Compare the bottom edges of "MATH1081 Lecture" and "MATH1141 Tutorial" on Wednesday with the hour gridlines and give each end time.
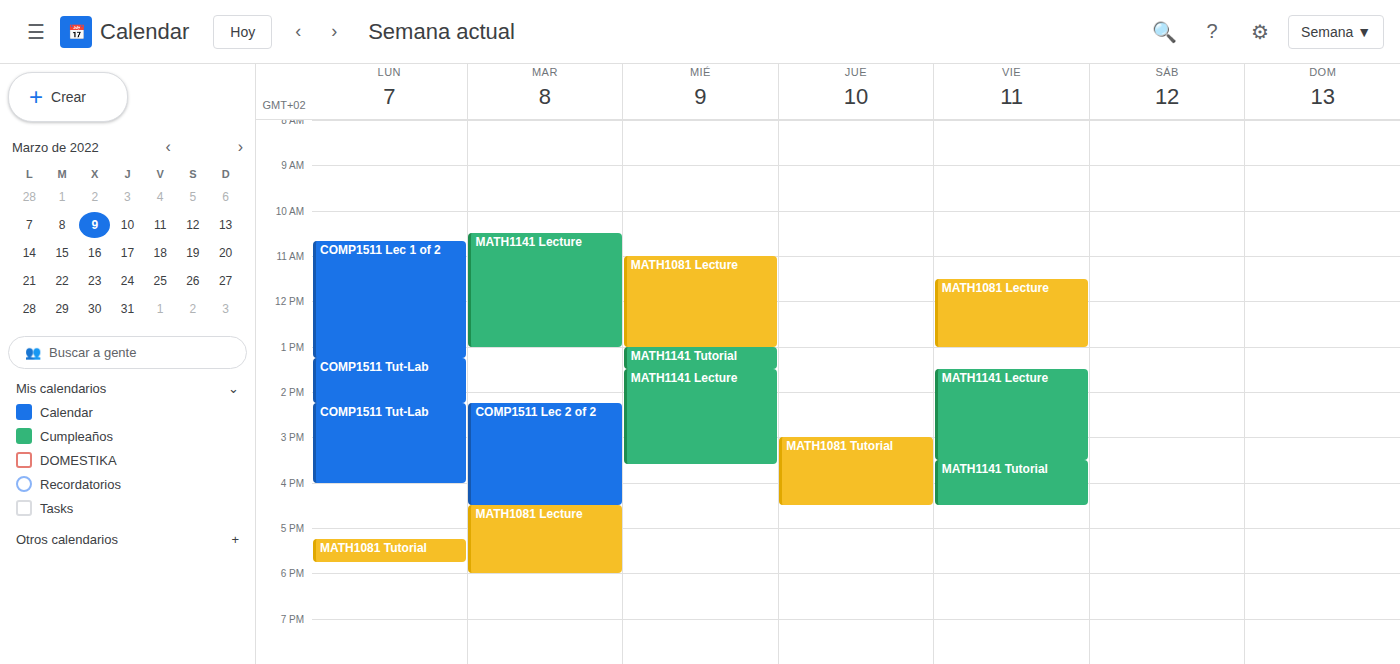
"MATH1081 Lecture": 1:00 PM, exactly on the 1 PM line. "MATH1141 Tutorial": 1:30 PM, halfway between the 1 PM and 2 PM lines.